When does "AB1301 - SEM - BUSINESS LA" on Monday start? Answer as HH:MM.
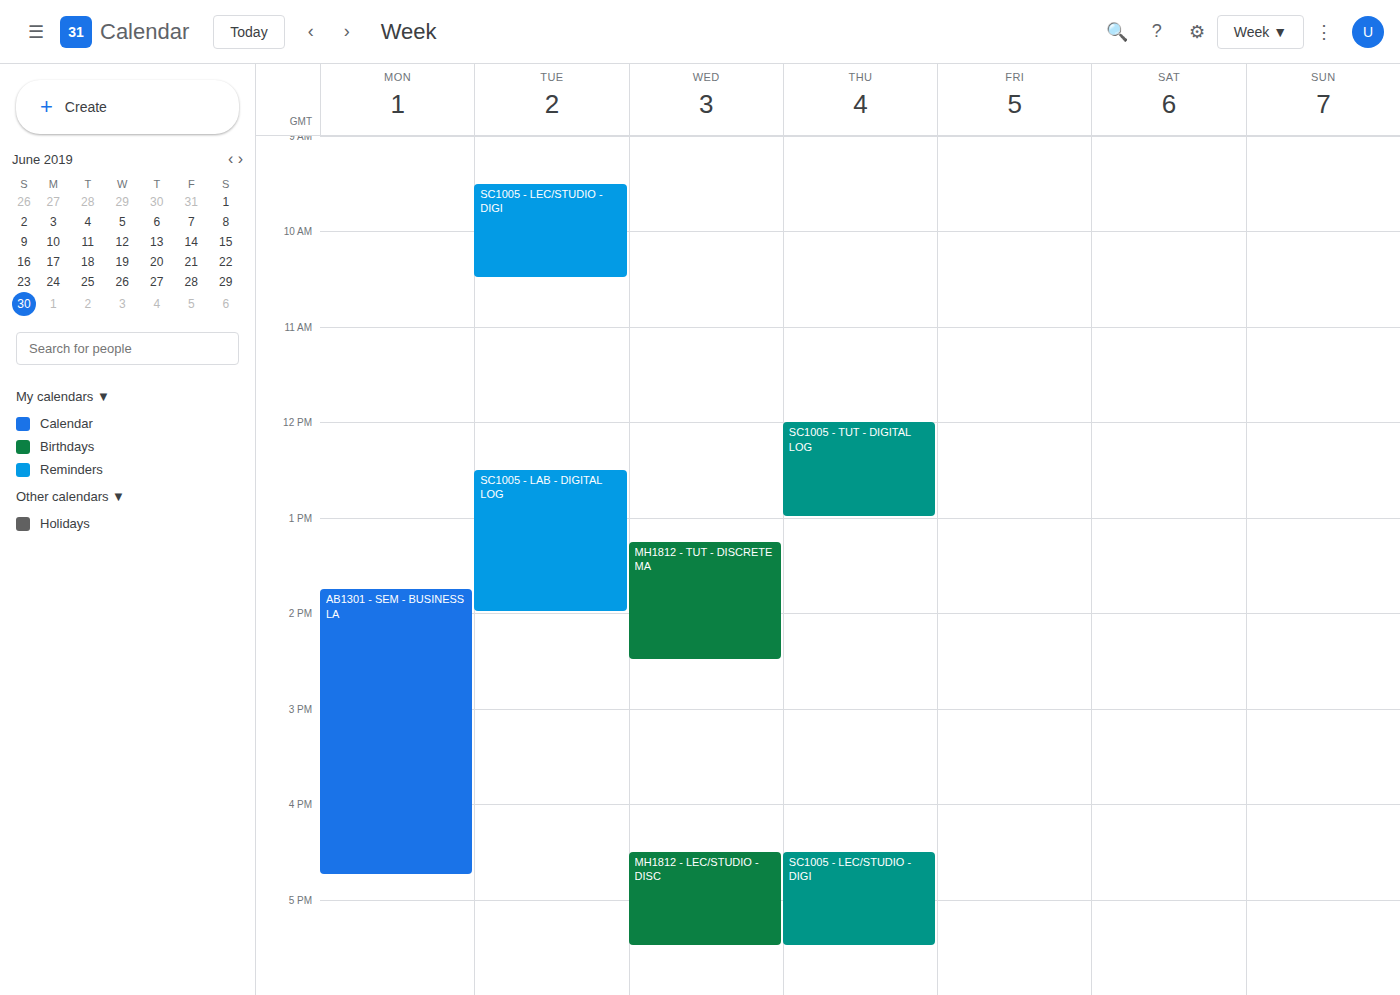
13:45